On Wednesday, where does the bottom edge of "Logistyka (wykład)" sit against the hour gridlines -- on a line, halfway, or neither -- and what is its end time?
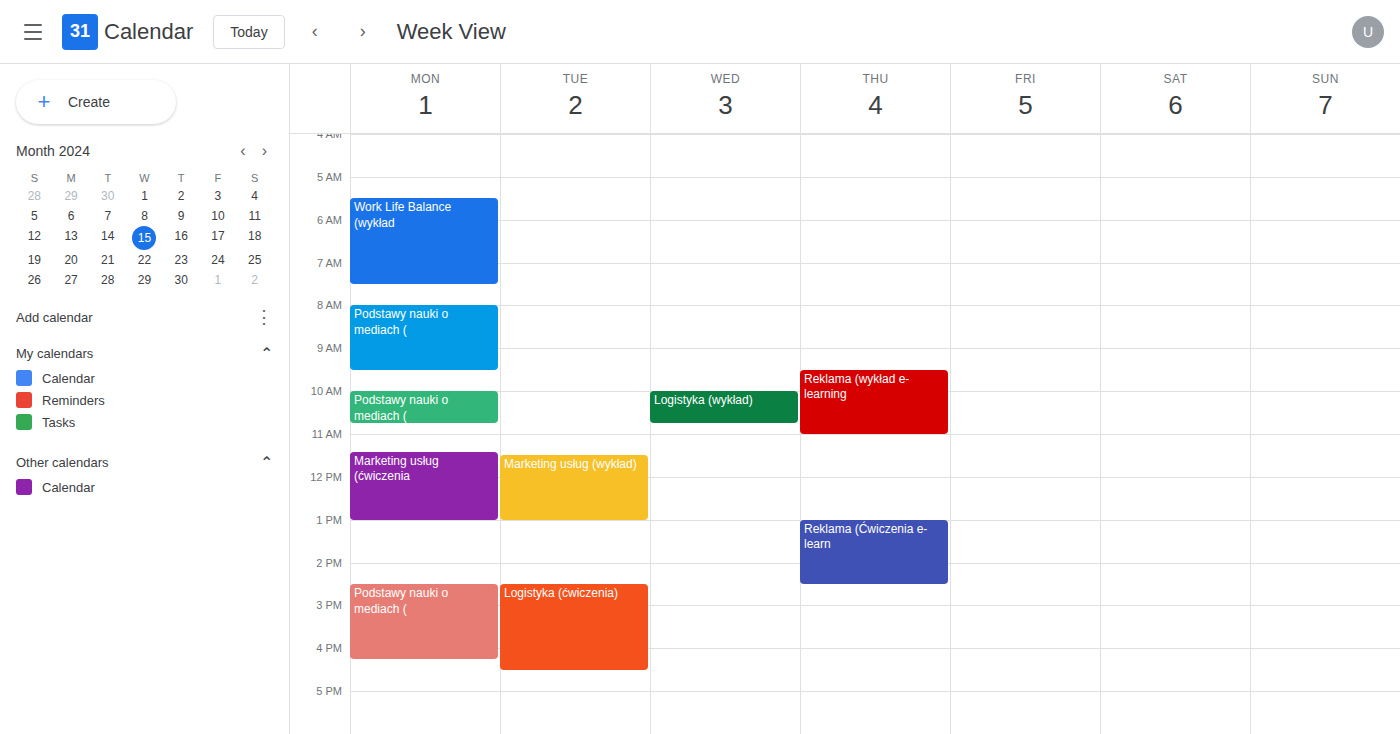
10:45 AM -- neither: three quarters of the way from the 10 AM line to the 11 AM line.